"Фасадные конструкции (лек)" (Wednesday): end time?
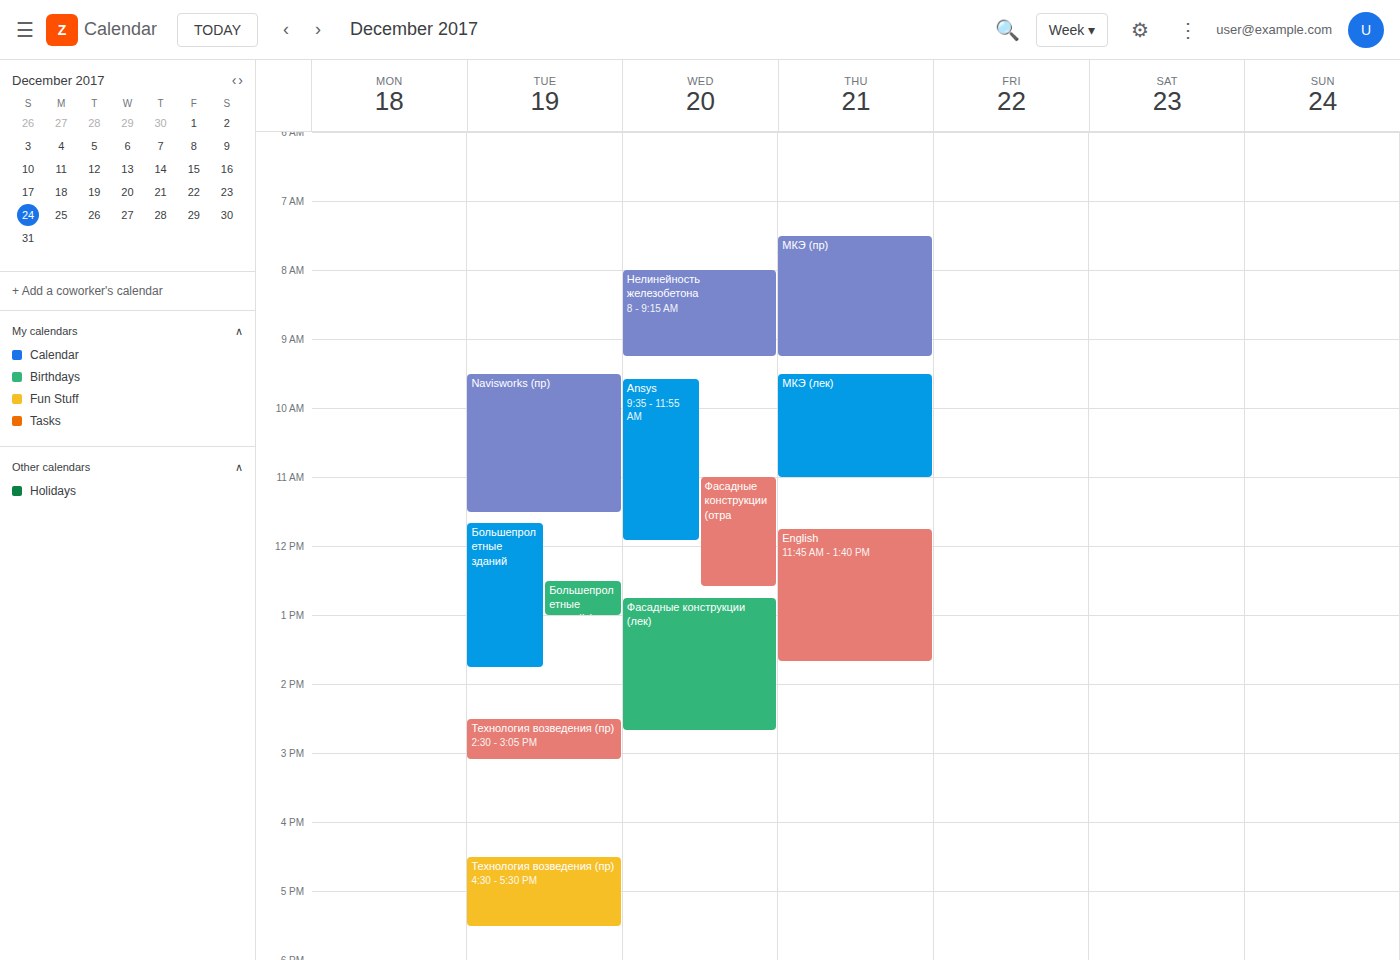
2:40 PM